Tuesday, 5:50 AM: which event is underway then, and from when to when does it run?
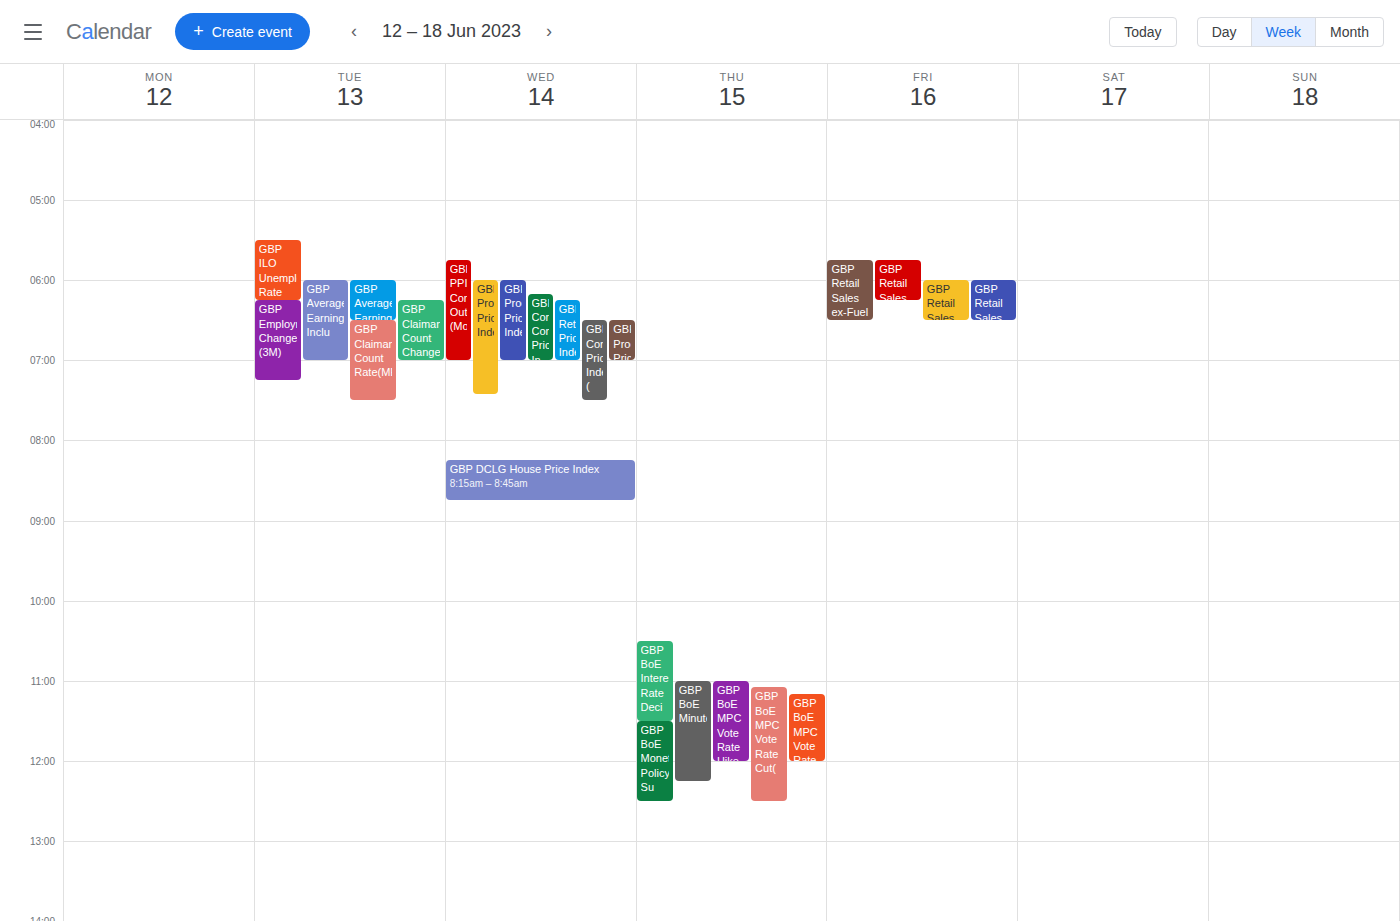
"GBP ILO Unemployment Rate", 5:30 AM to 6:15 AM